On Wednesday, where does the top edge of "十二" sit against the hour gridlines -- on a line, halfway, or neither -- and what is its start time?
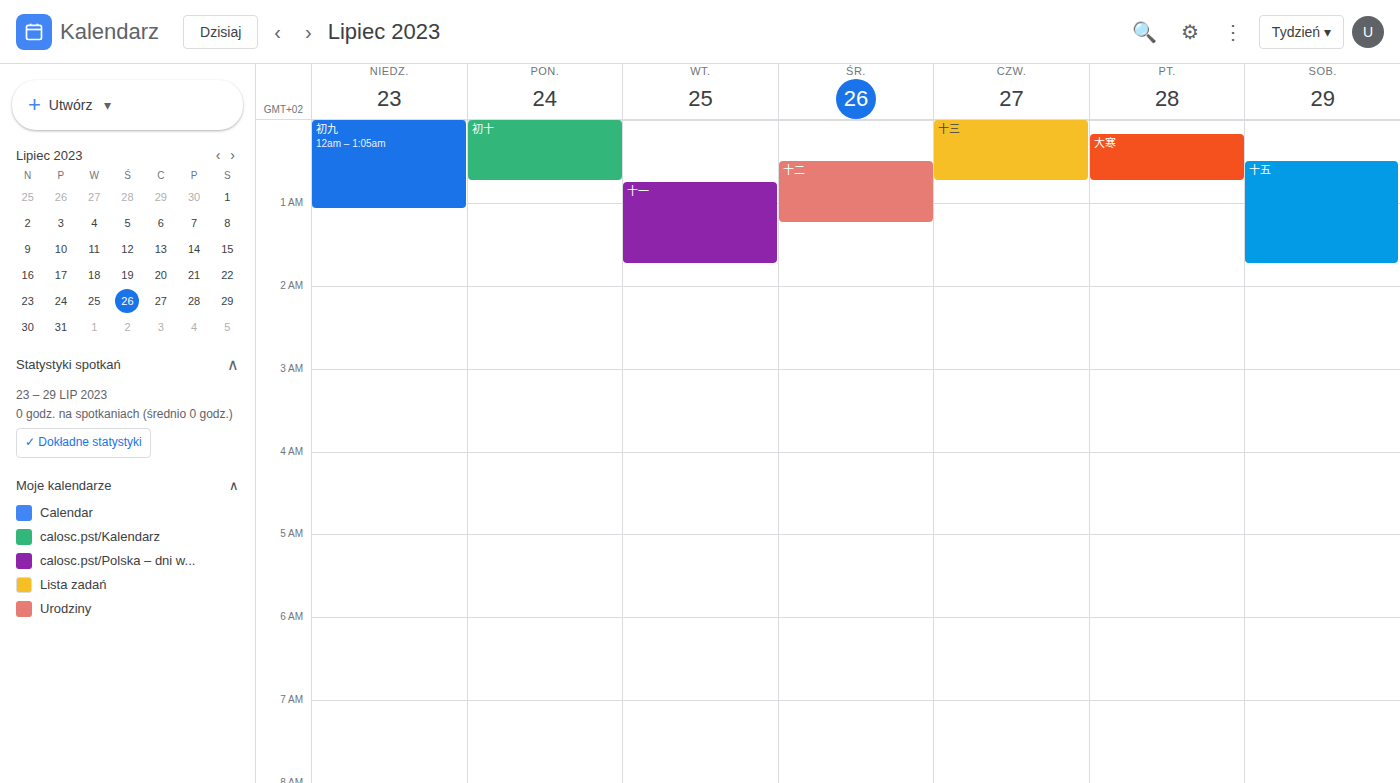
12:30 AM -- halfway between the 12 AM and 1 AM lines.